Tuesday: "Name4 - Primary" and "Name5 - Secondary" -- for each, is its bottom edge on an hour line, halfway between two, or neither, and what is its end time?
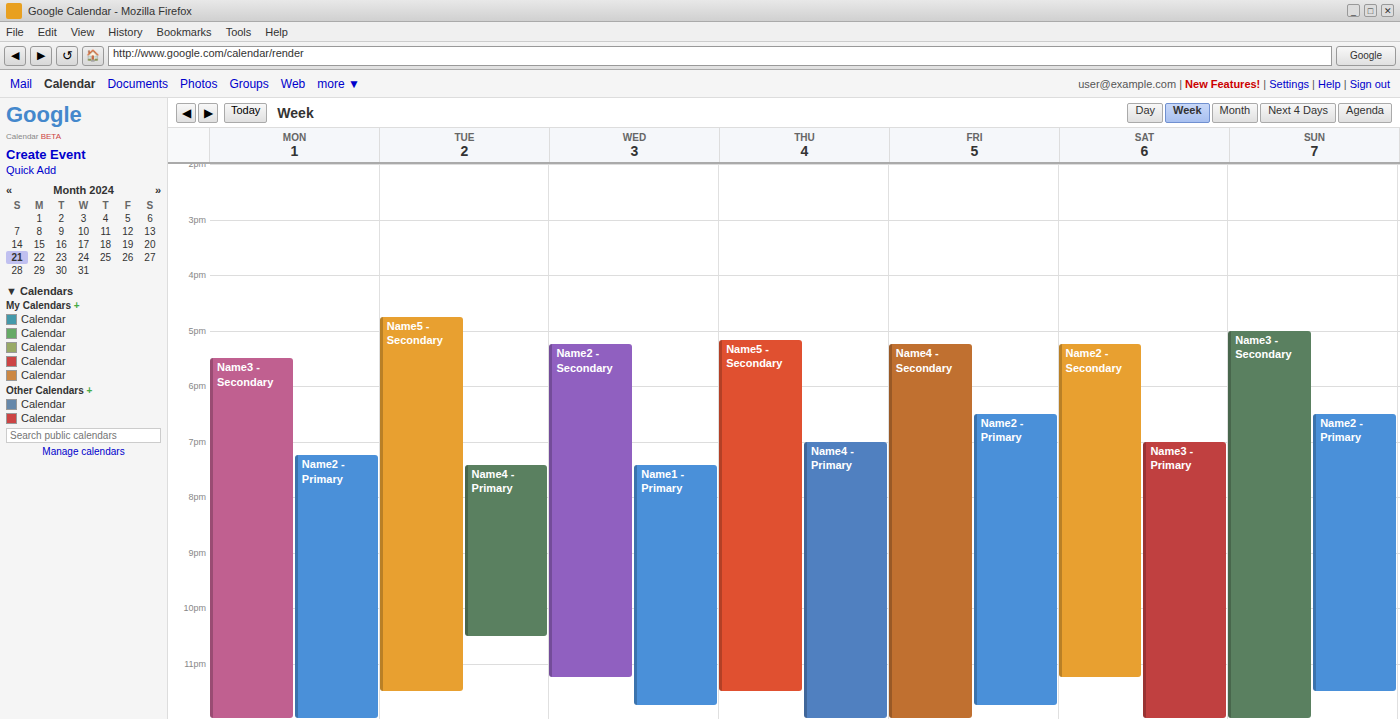
"Name4 - Primary": 10:30 PM, halfway between the 10 PM and 11 PM lines. "Name5 - Secondary": 11:30 PM, halfway between the 11 PM and 12 AM lines.